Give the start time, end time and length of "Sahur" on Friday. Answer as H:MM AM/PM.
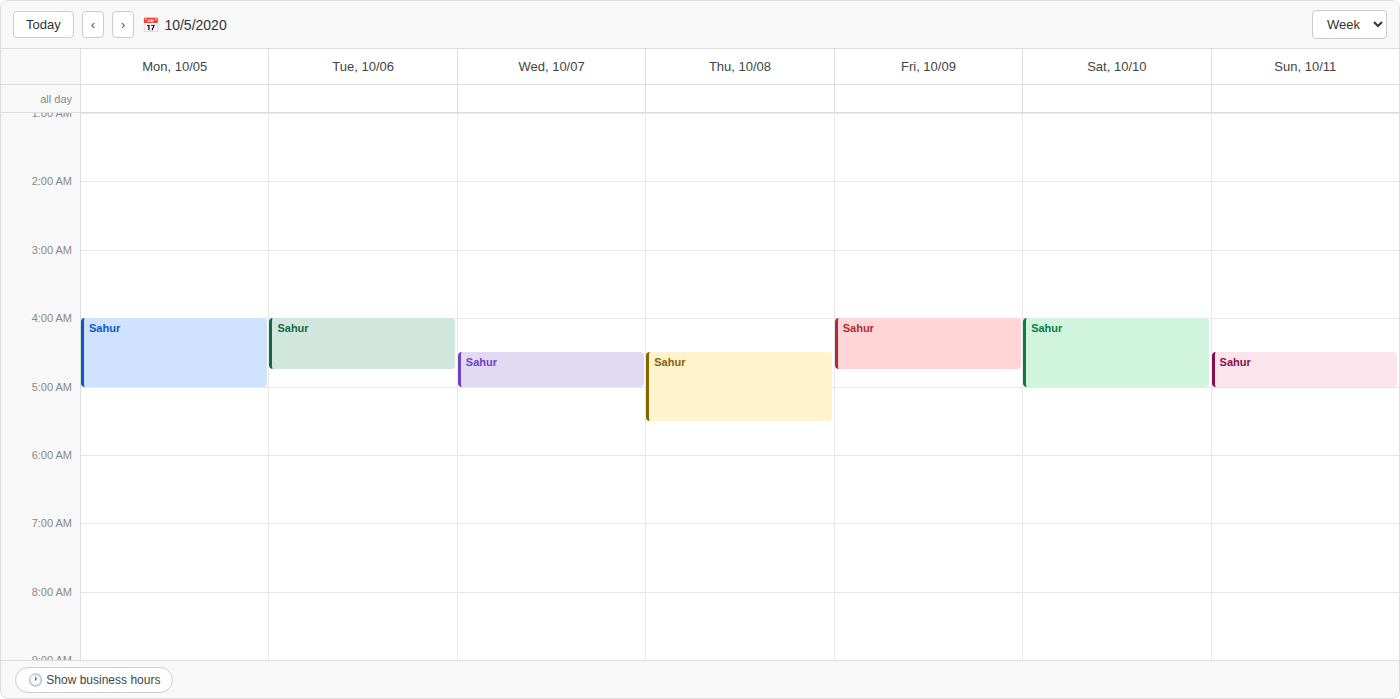
4:00 AM to 4:45 AM, 45 minutes